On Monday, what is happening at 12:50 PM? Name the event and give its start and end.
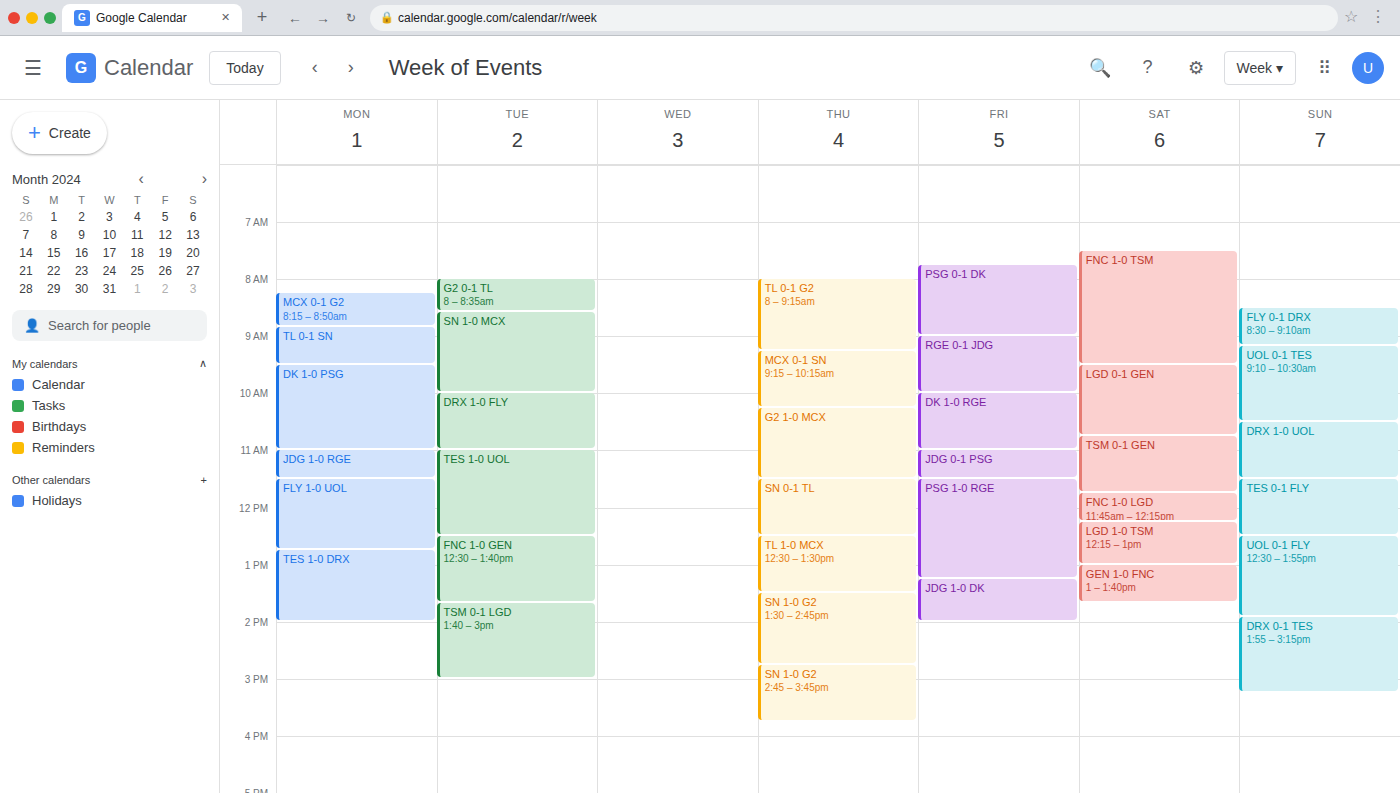
"TES 1-0 DRX", 12:45 PM to 2:00 PM